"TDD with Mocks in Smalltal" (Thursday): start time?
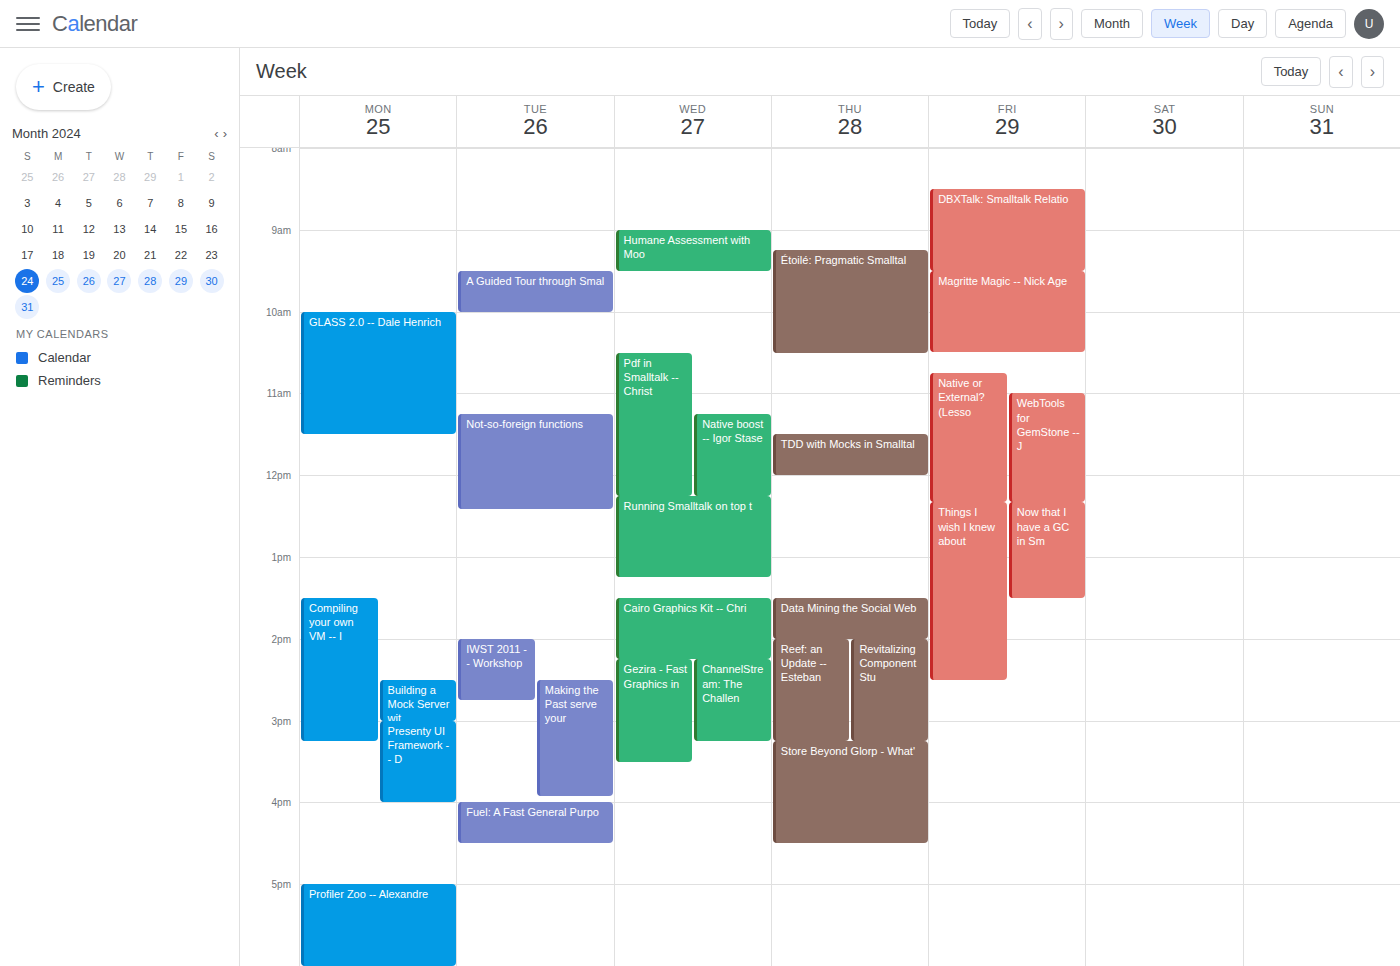
11:30